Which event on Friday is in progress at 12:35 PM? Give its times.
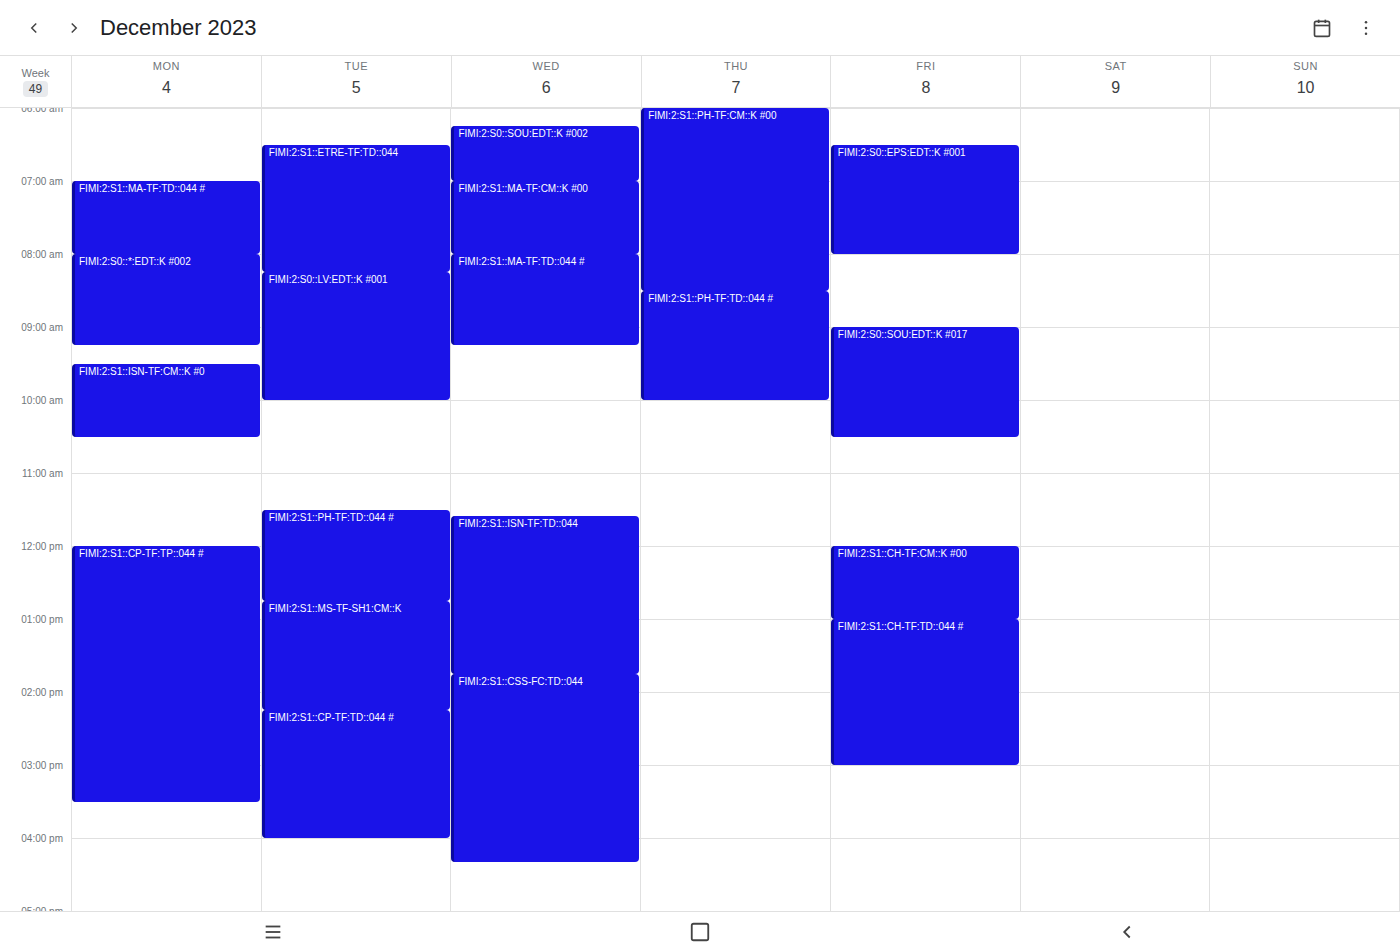
"FIMI:2:S1::CH-TF:CM::K #00", 12:00 PM to 1:00 PM